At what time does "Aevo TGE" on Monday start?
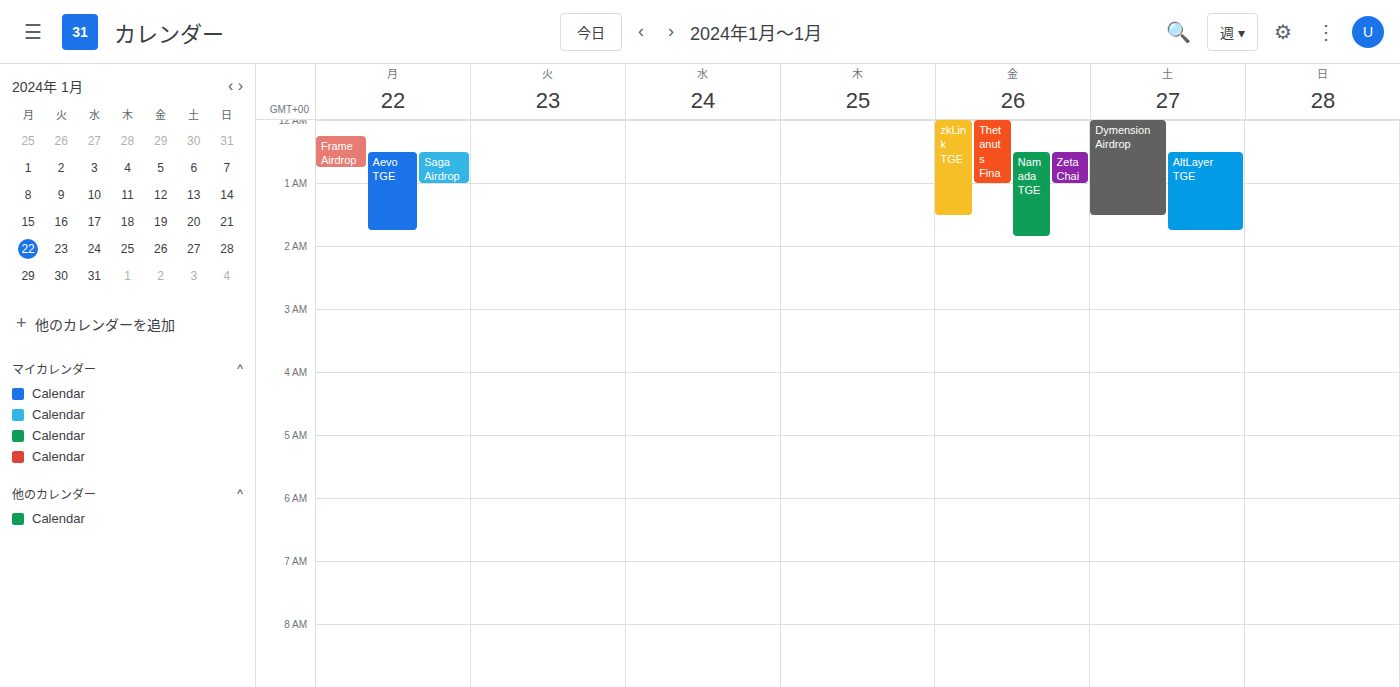
12:30 AM